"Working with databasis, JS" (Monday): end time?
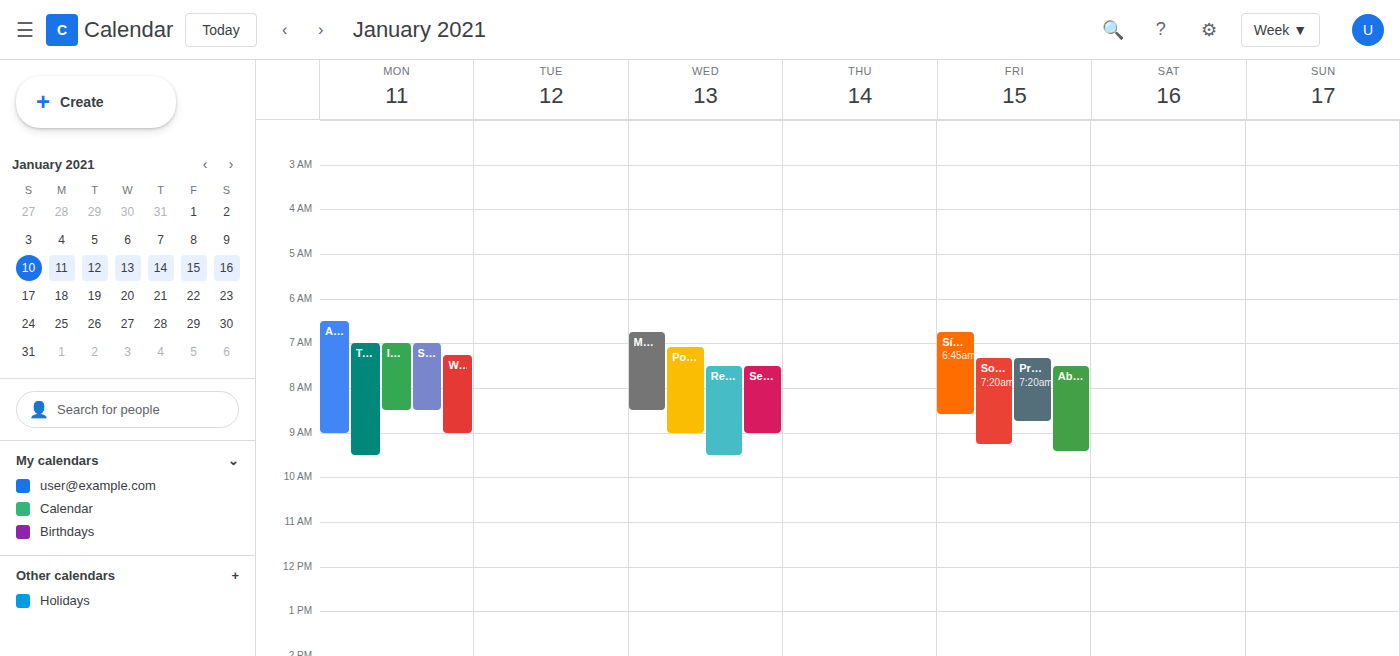
9:00 AM